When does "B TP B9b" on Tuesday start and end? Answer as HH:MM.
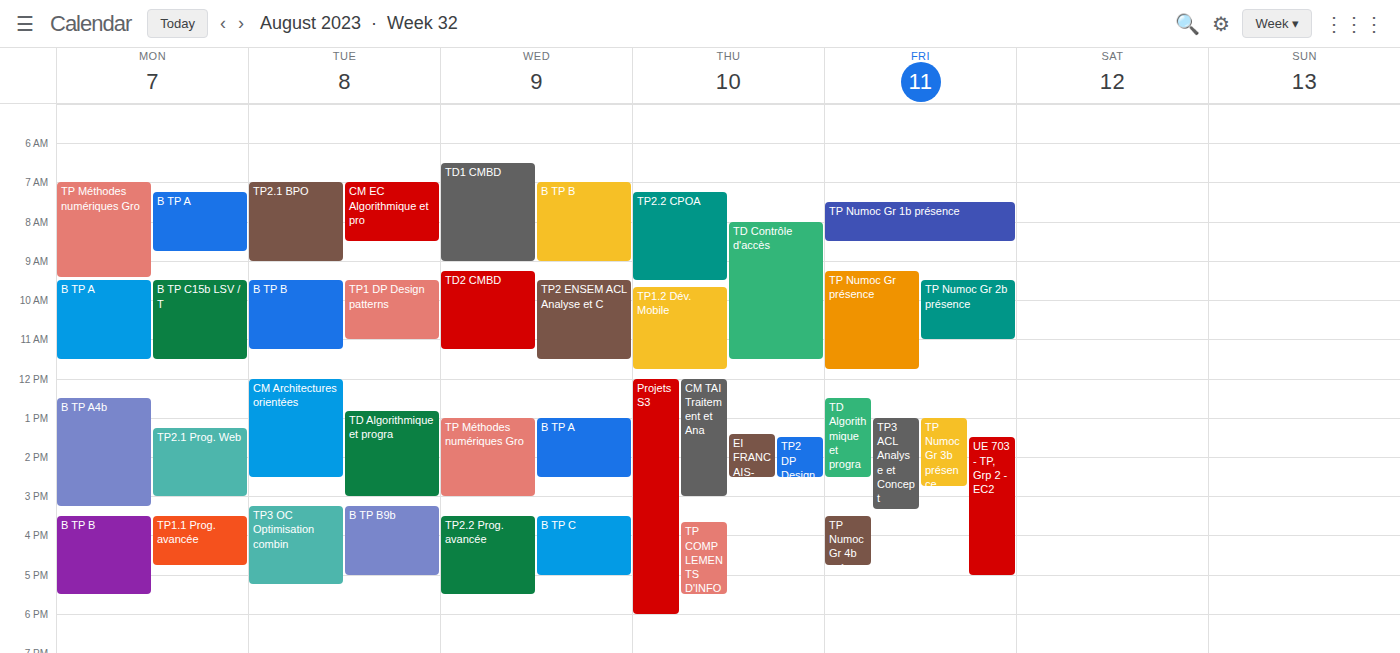
15:15 to 17:00